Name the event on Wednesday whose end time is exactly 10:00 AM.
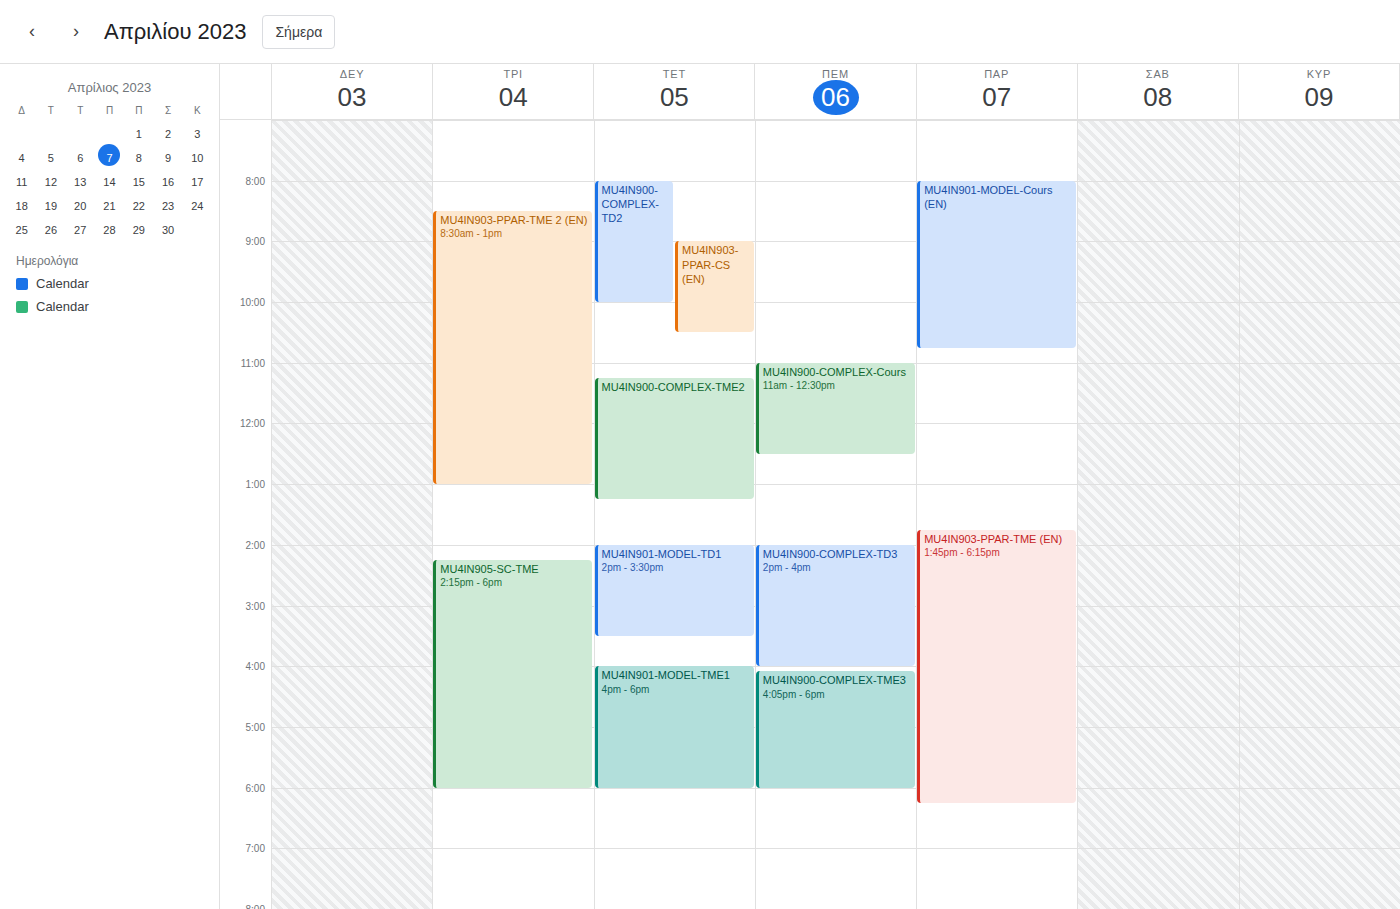
"MU4IN900-COMPLEX-TD2"